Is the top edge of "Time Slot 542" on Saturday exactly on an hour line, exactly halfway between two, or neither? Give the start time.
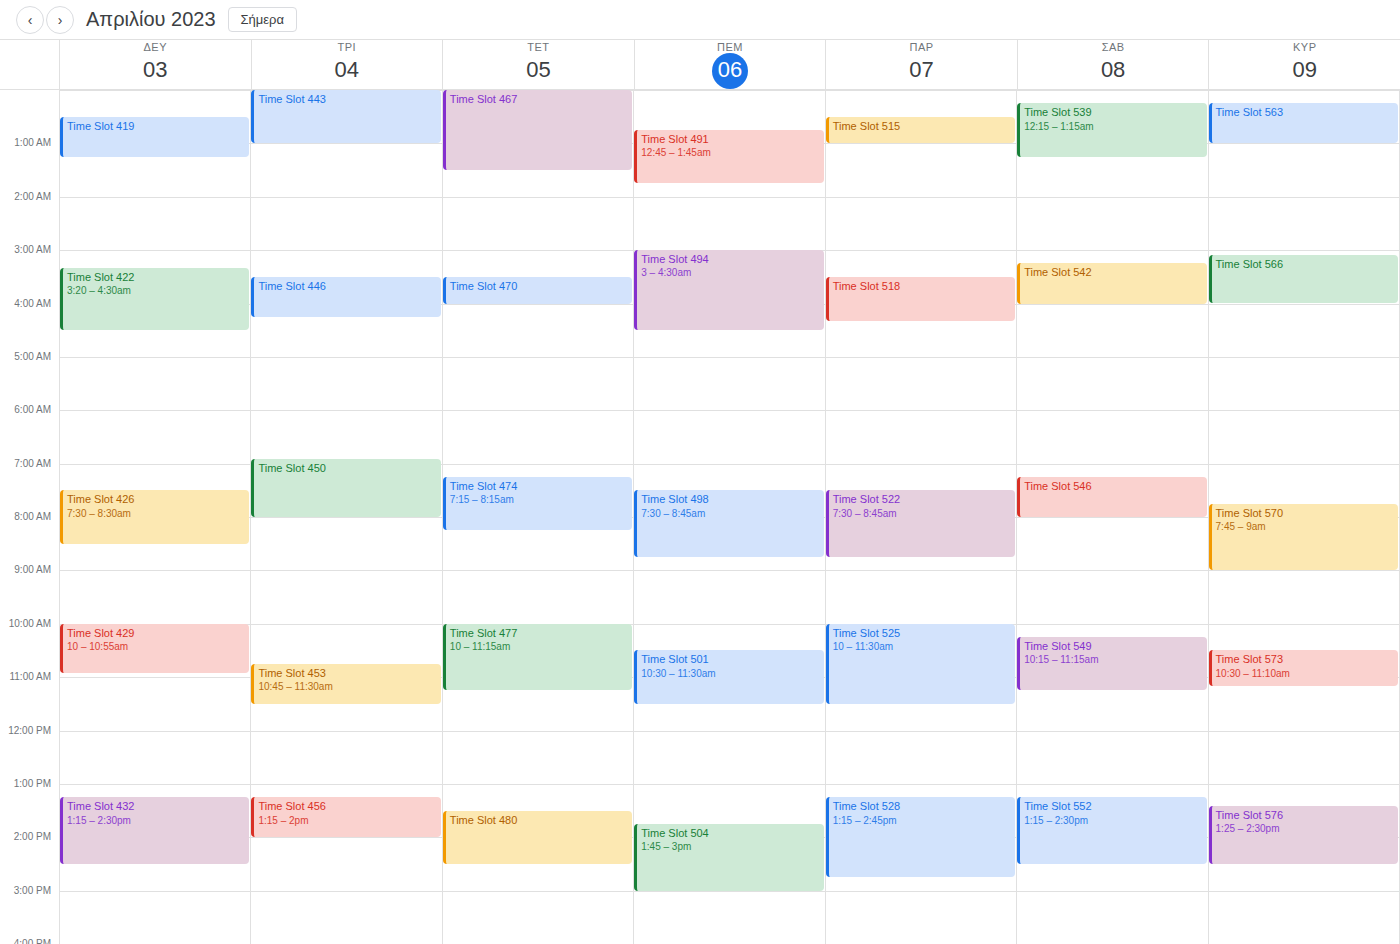
3:15 AM -- neither: a quarter of the way from the 3 AM line to the 4 AM line.